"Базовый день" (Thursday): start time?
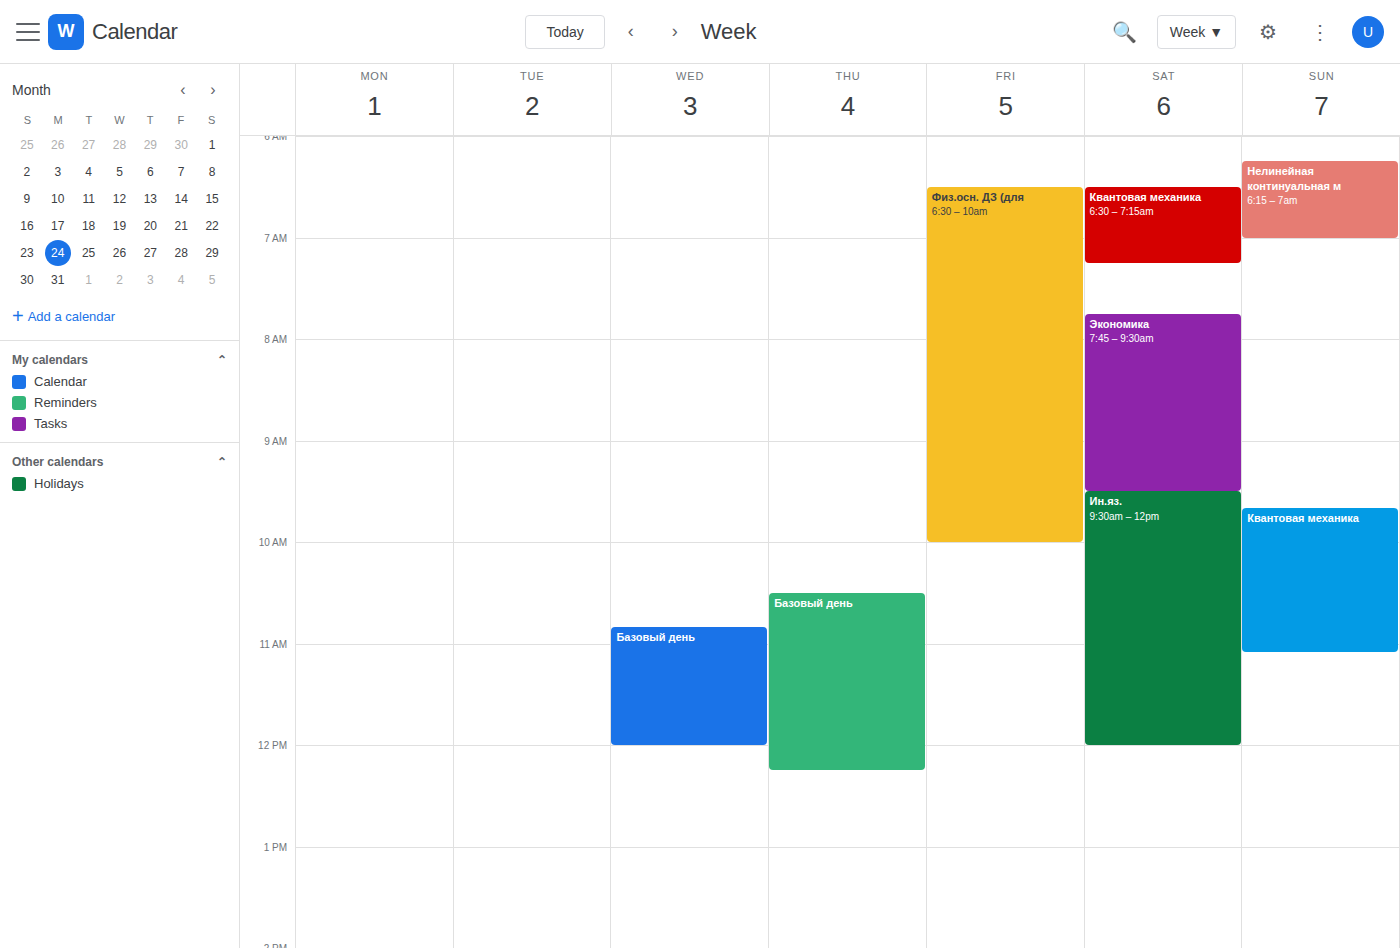
10:30 AM